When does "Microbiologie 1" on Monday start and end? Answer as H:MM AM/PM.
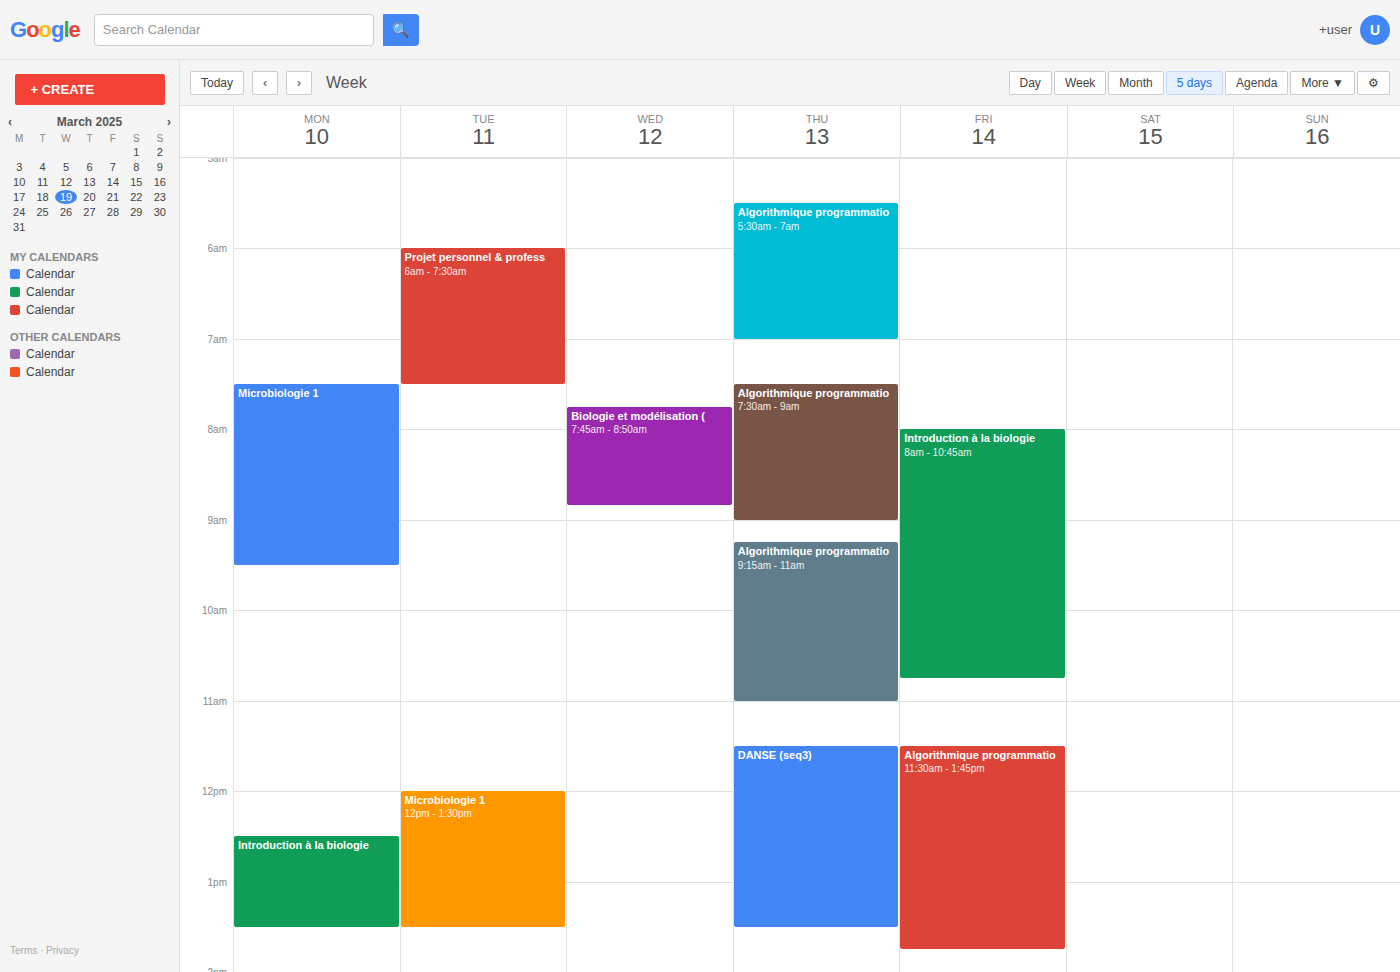
7:30 AM to 9:30 AM